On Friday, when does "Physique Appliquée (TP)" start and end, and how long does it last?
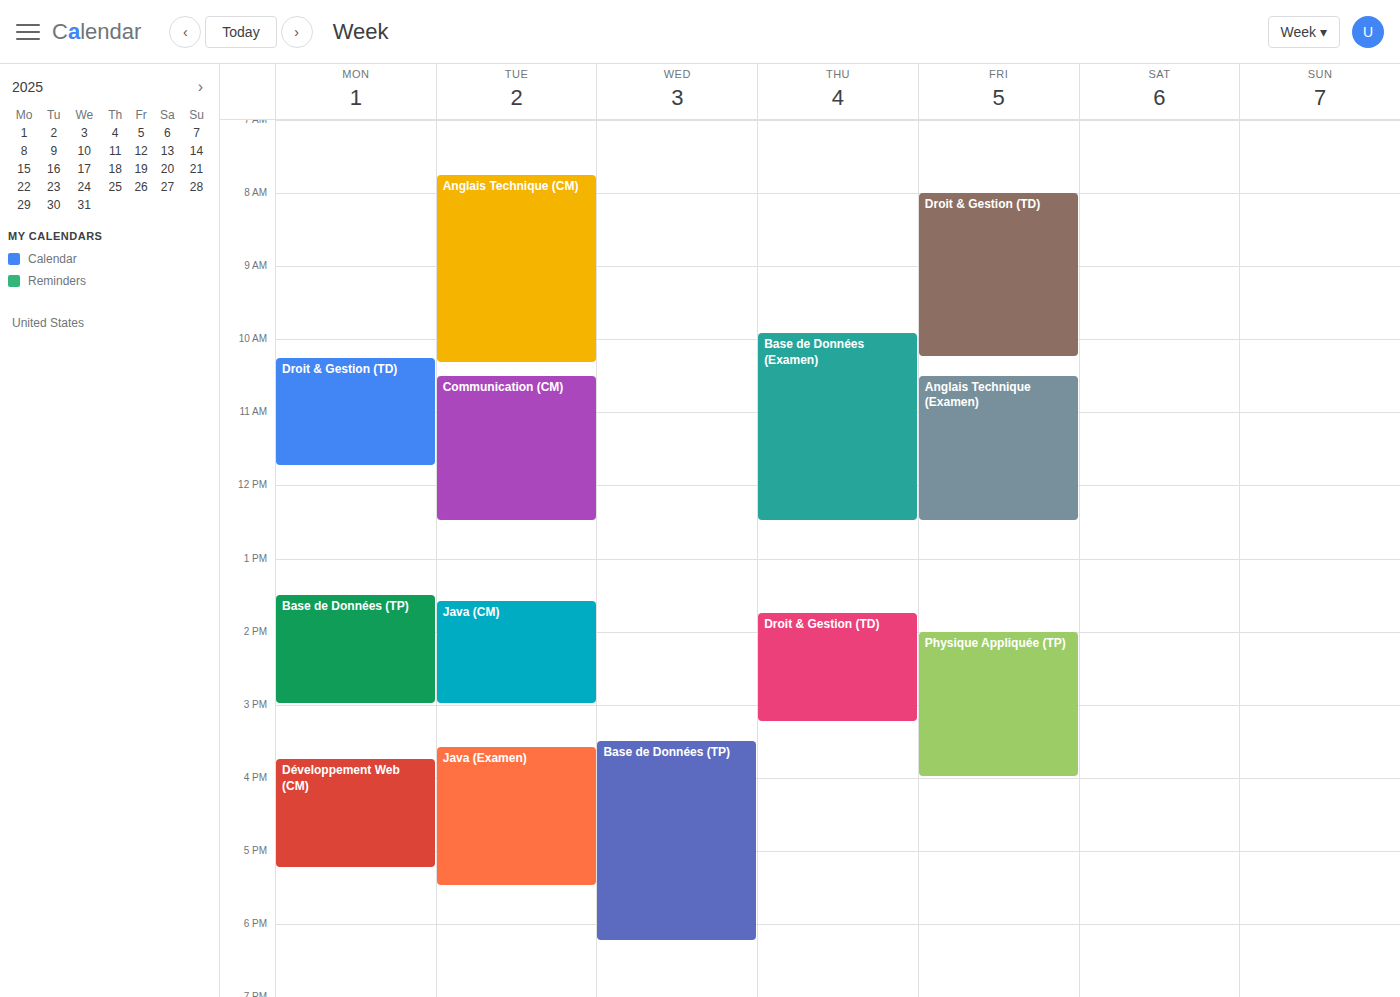
2:00 PM to 4:00 PM, 2 hours